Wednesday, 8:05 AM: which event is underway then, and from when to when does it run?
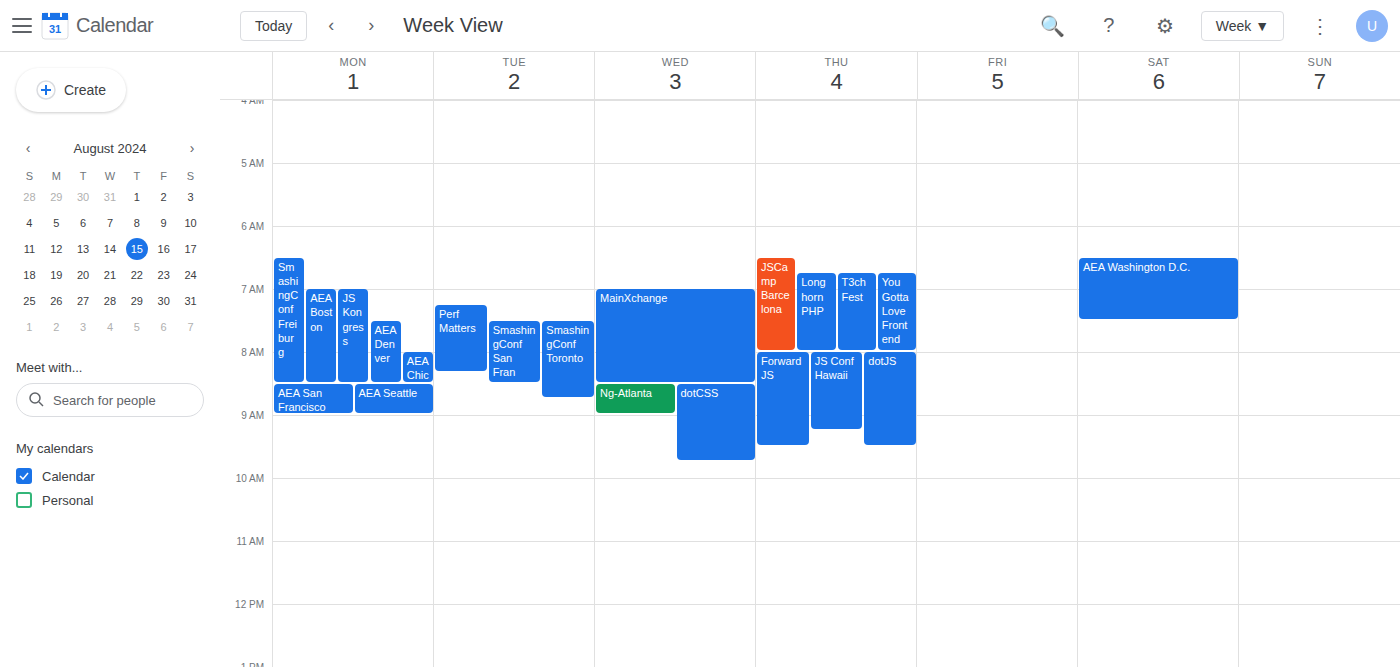
"MainXchange", 7:00 AM to 8:30 AM